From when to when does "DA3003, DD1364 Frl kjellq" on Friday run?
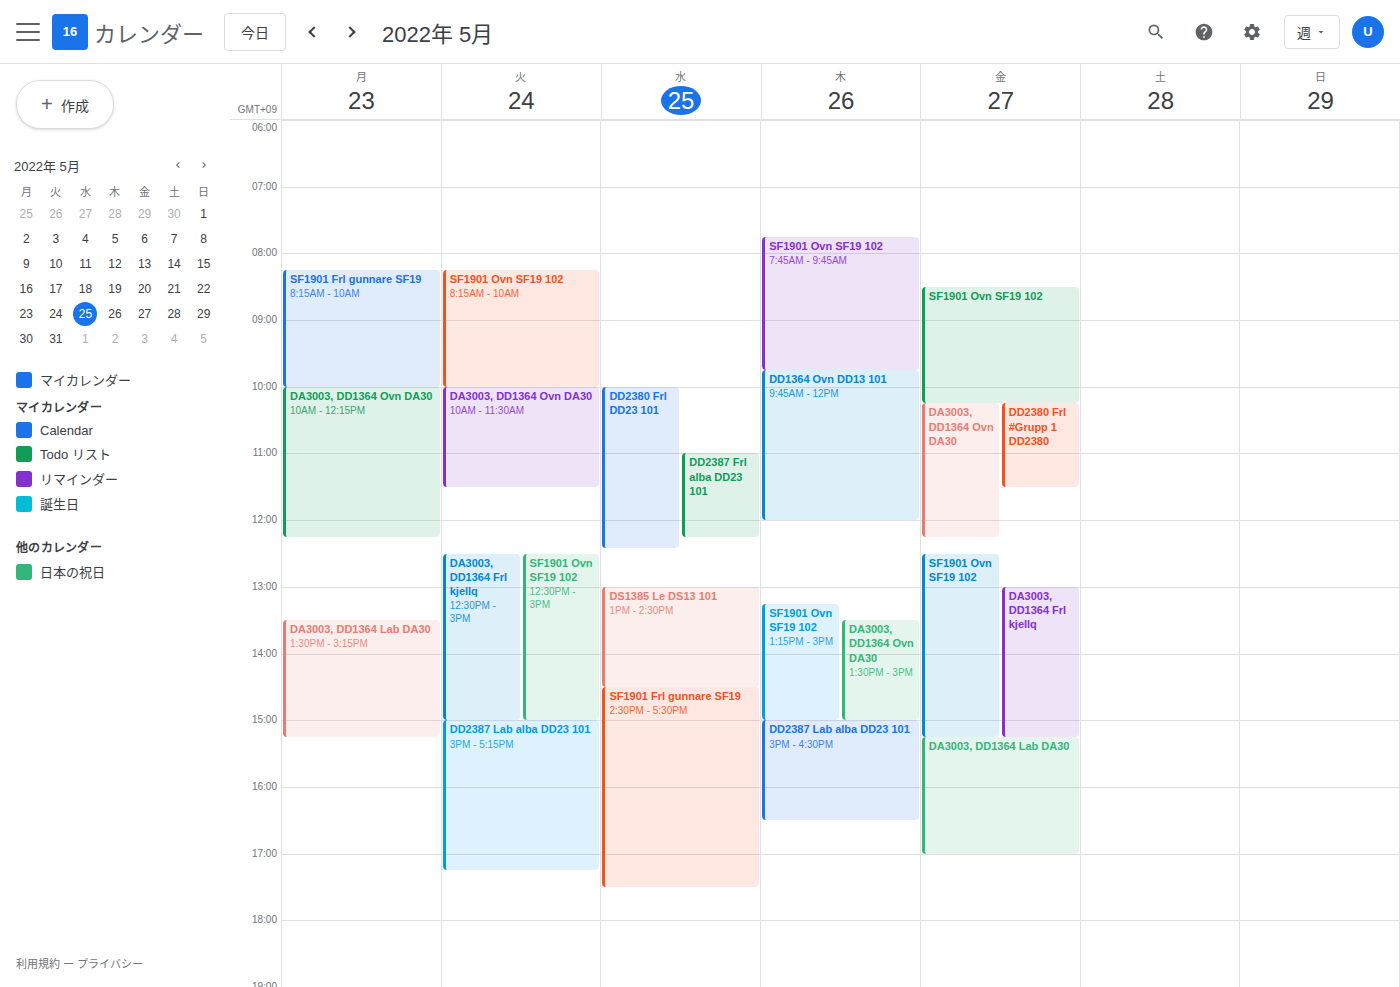
1:00 PM to 3:15 PM